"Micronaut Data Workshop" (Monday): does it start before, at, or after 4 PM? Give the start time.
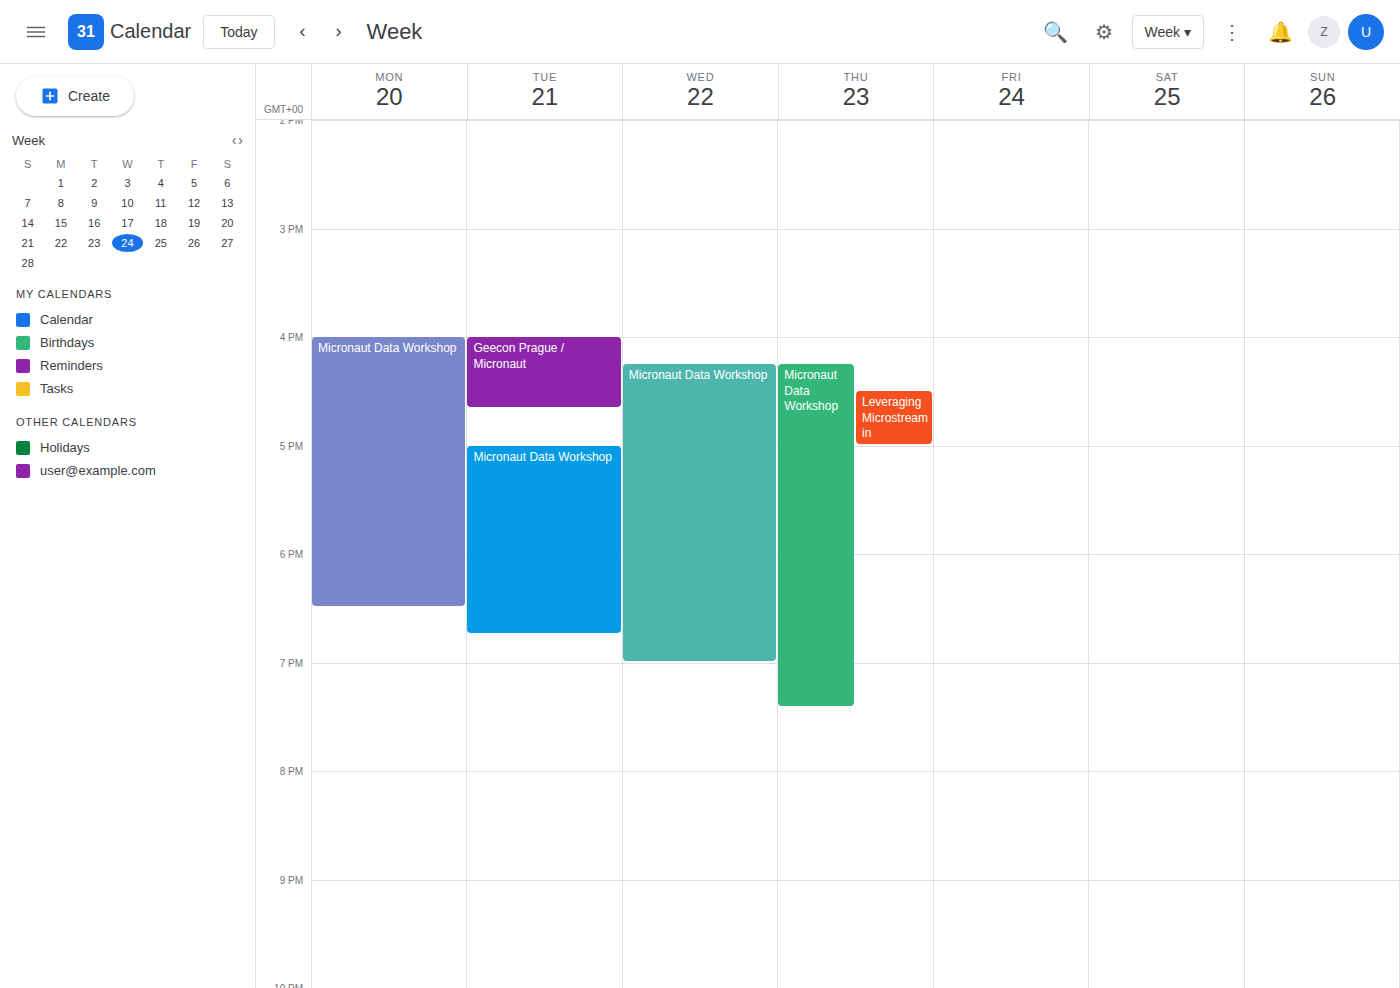
4:00 PM -- exactly at 4 PM, on the 4 PM line.